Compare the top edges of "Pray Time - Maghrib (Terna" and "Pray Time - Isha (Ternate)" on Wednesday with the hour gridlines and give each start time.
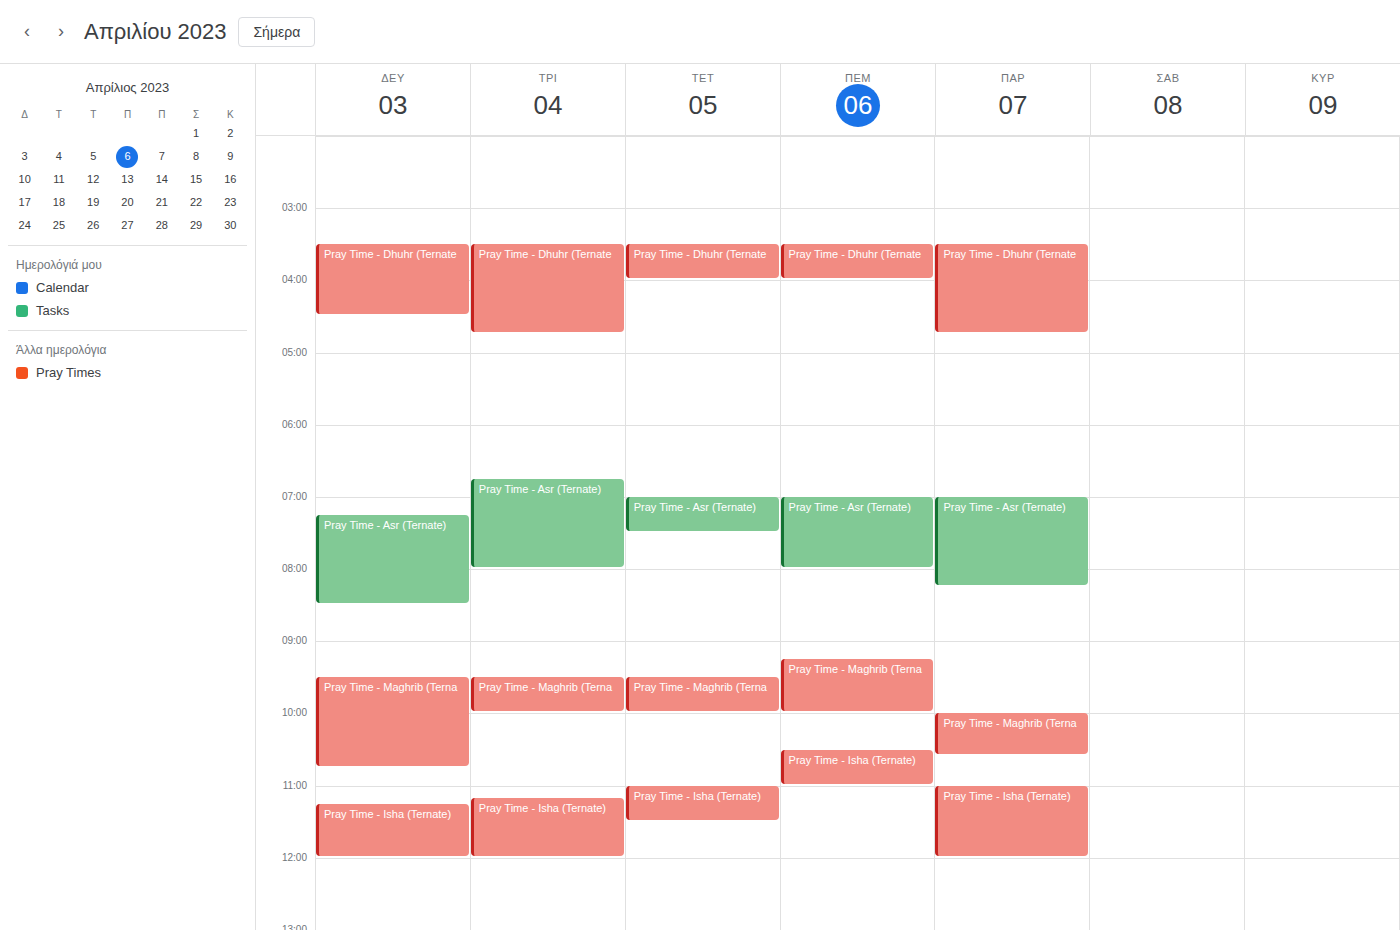
"Pray Time - Maghrib (Terna": 9:30 AM, halfway between the 9 AM and 10 AM lines. "Pray Time - Isha (Ternate)": 11:00 AM, exactly on the 11 AM line.